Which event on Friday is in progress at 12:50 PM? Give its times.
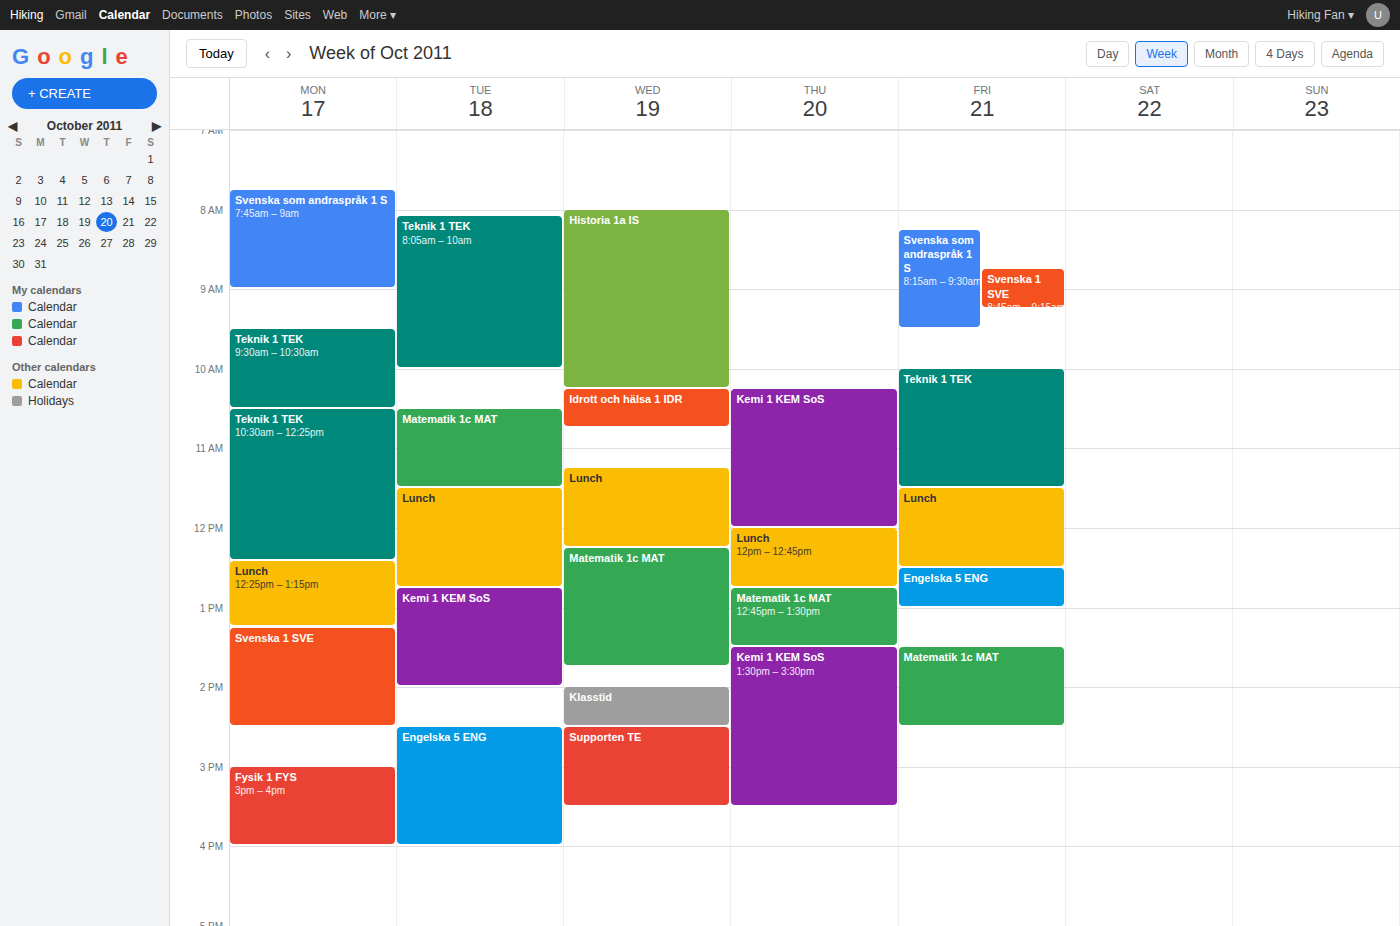
"Engelska 5 ENG", 12:30 PM to 1:00 PM